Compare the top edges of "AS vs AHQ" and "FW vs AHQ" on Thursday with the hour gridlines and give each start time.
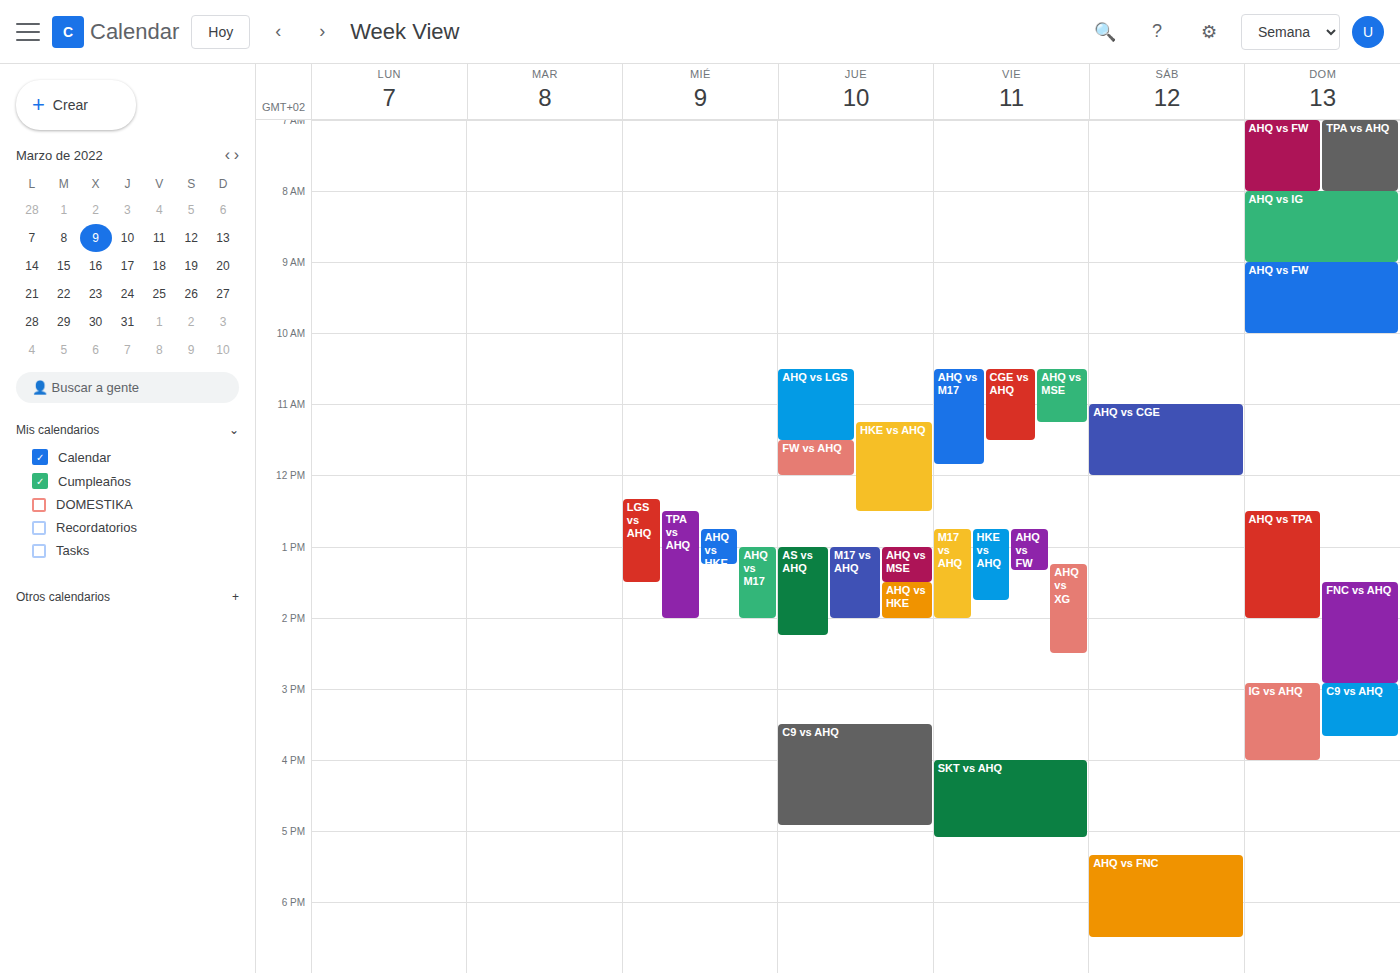
"AS vs AHQ": 1:00 PM, exactly on the 1 PM line. "FW vs AHQ": 11:30 AM, halfway between the 11 AM and 12 PM lines.